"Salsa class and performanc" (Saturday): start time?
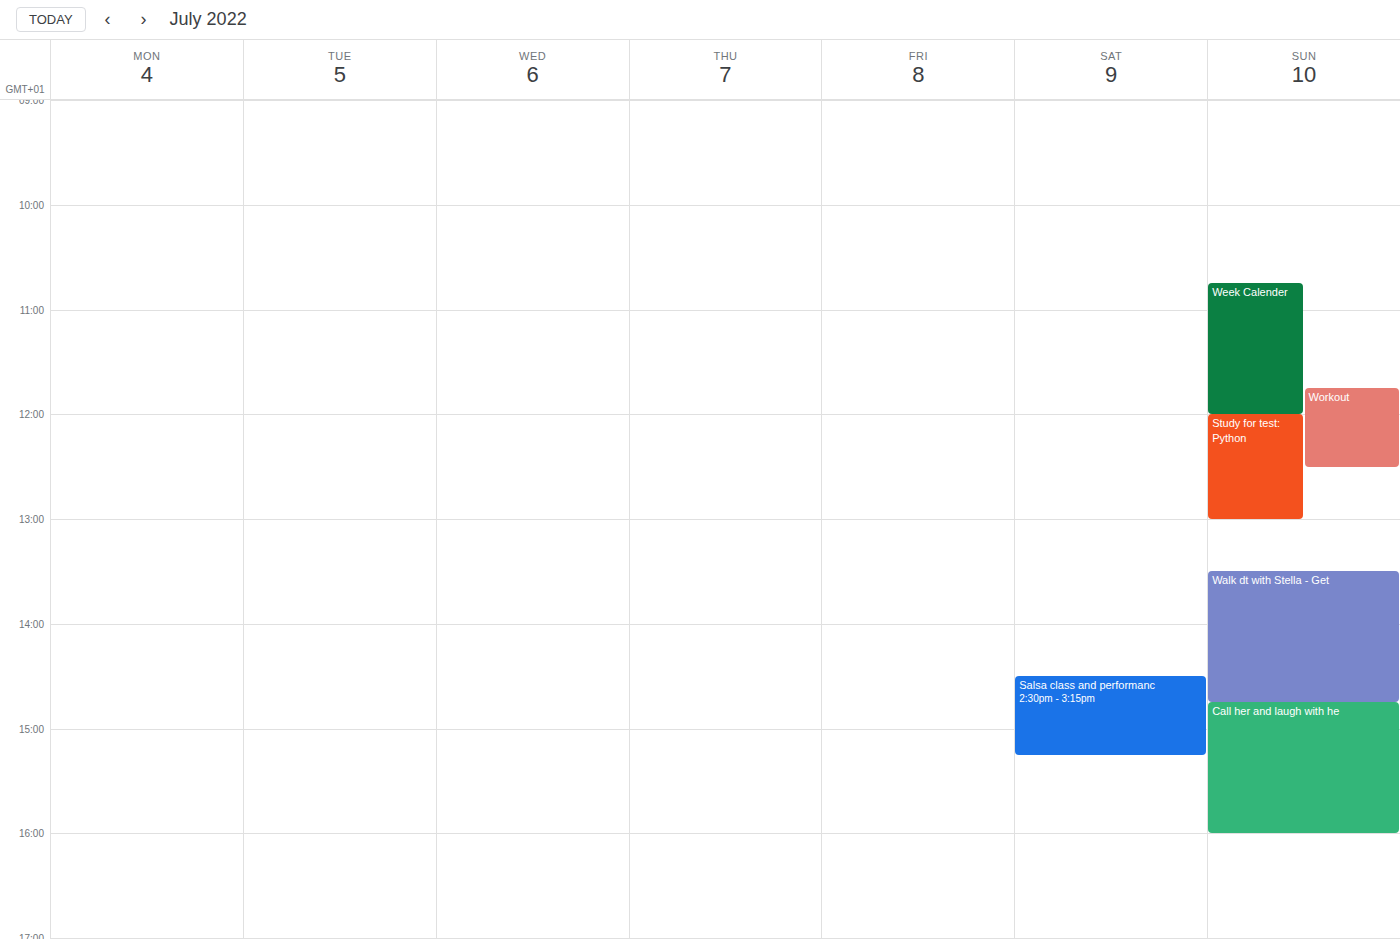
2:30 PM